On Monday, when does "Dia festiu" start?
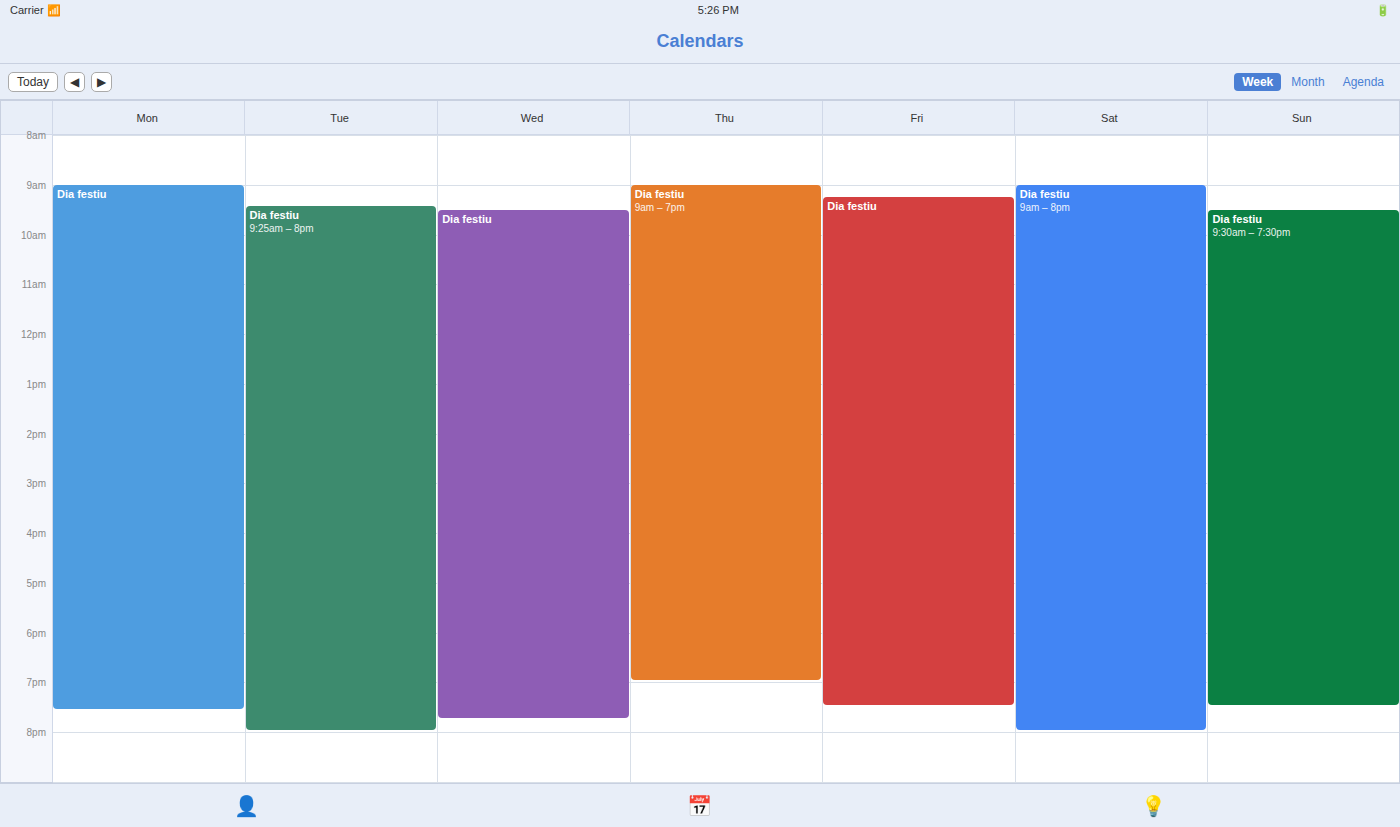
9:00 AM